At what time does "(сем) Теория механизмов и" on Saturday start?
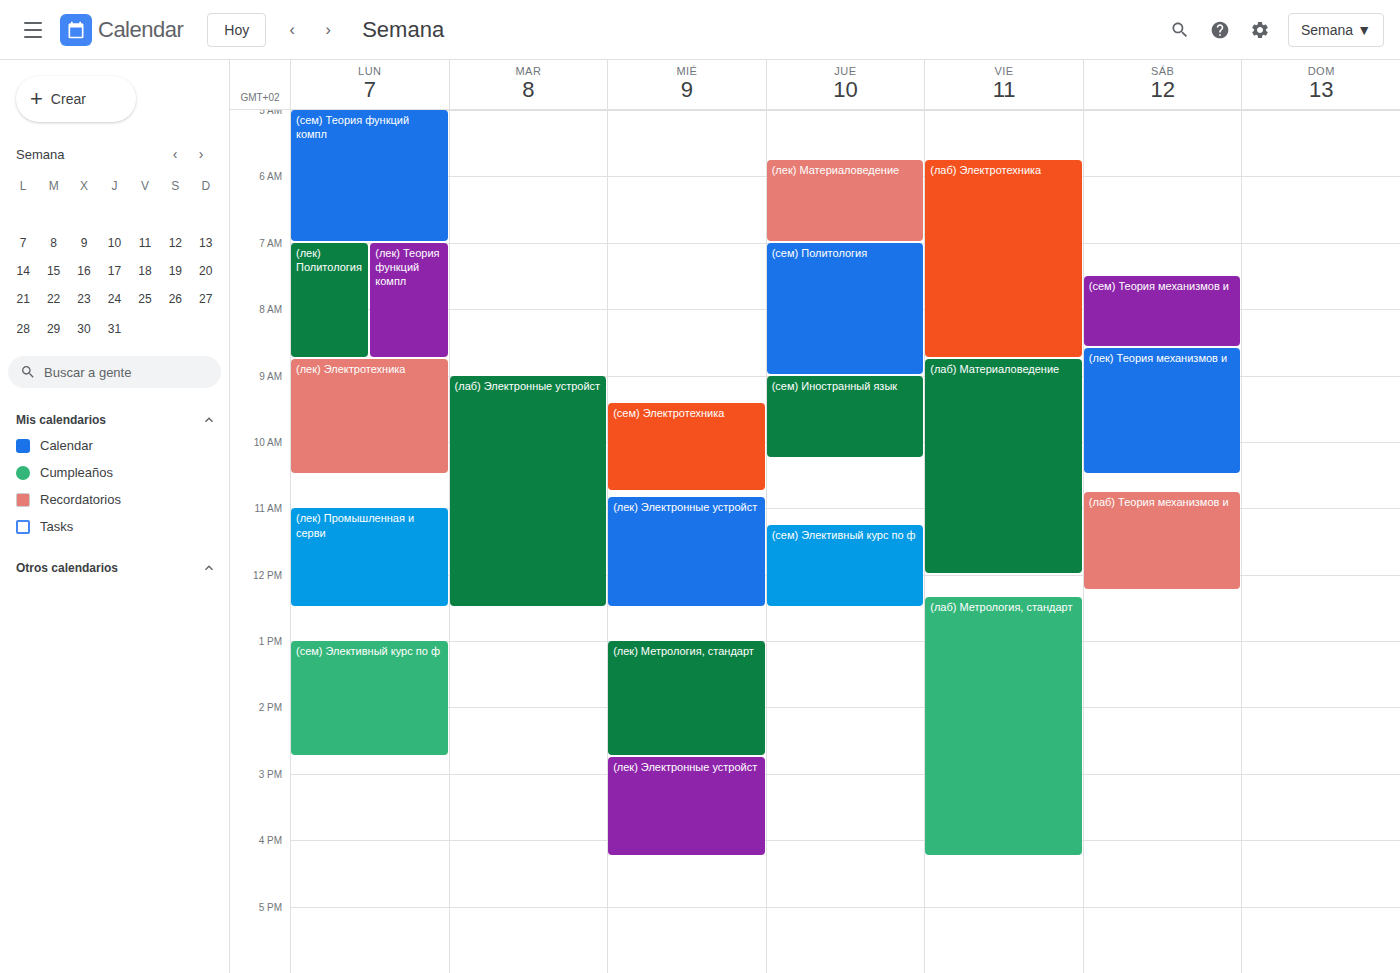
7:30 AM